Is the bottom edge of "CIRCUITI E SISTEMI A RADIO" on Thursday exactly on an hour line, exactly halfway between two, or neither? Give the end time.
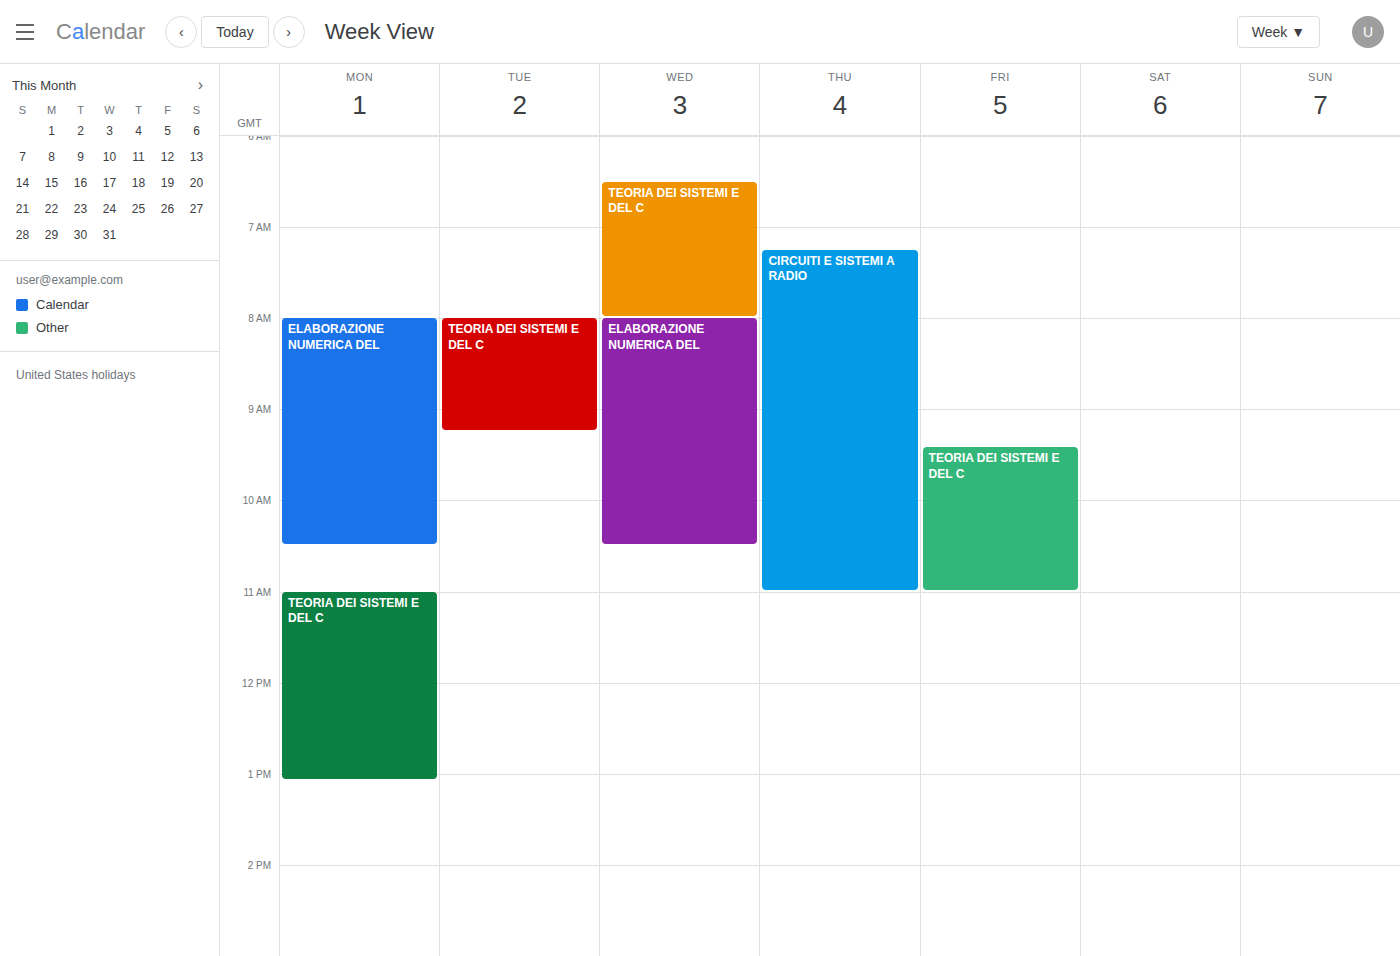
11:00 AM -- exactly on the 11 AM line.